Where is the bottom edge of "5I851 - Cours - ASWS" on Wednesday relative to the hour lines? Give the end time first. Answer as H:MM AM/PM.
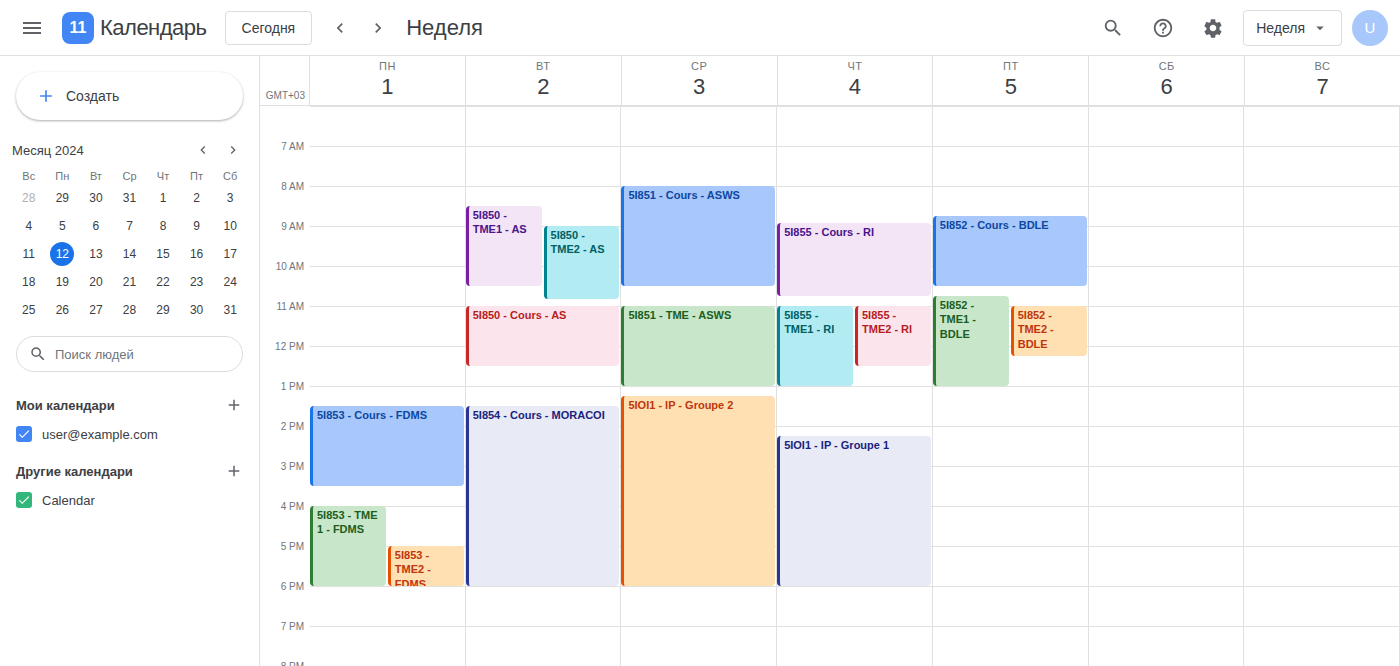
10:30 AM -- halfway between the 10 AM and 11 AM lines.